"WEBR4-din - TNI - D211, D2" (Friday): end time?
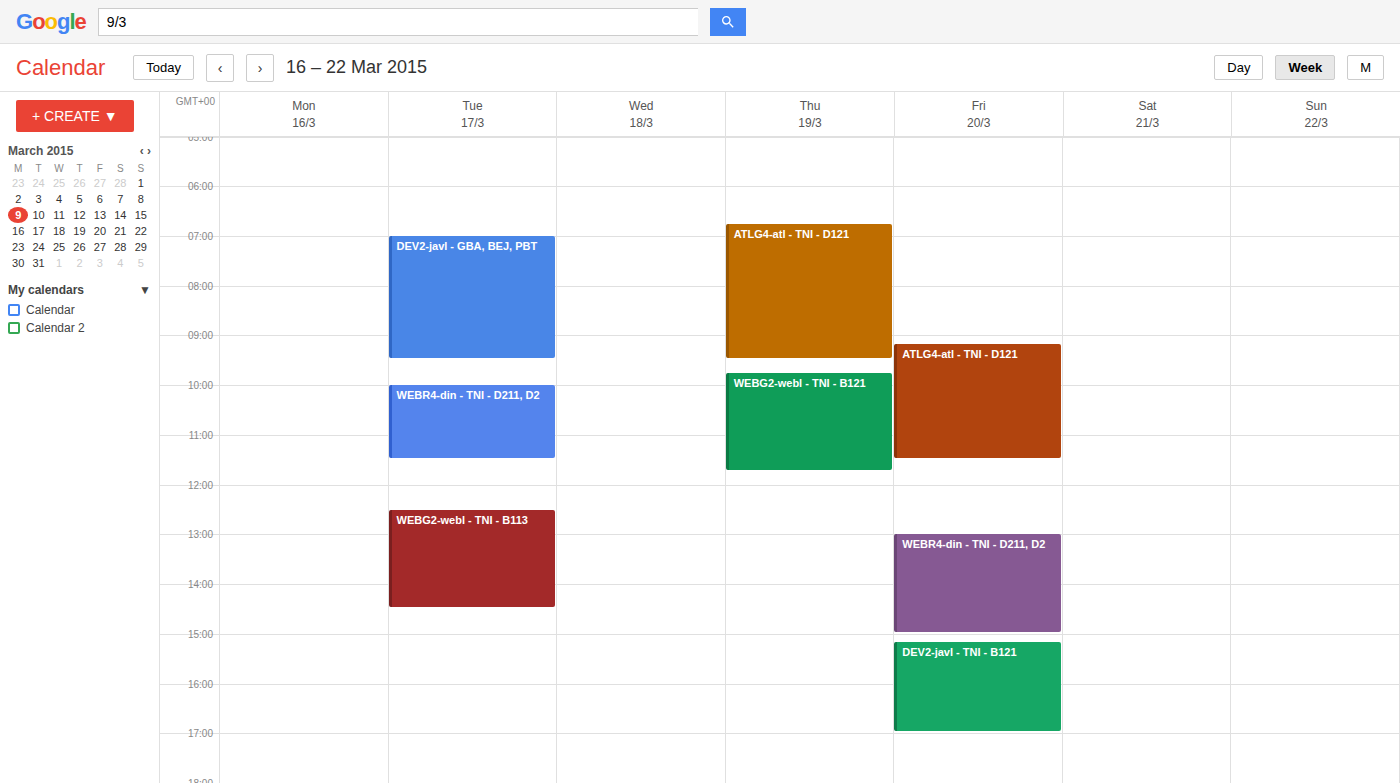
3:00 PM